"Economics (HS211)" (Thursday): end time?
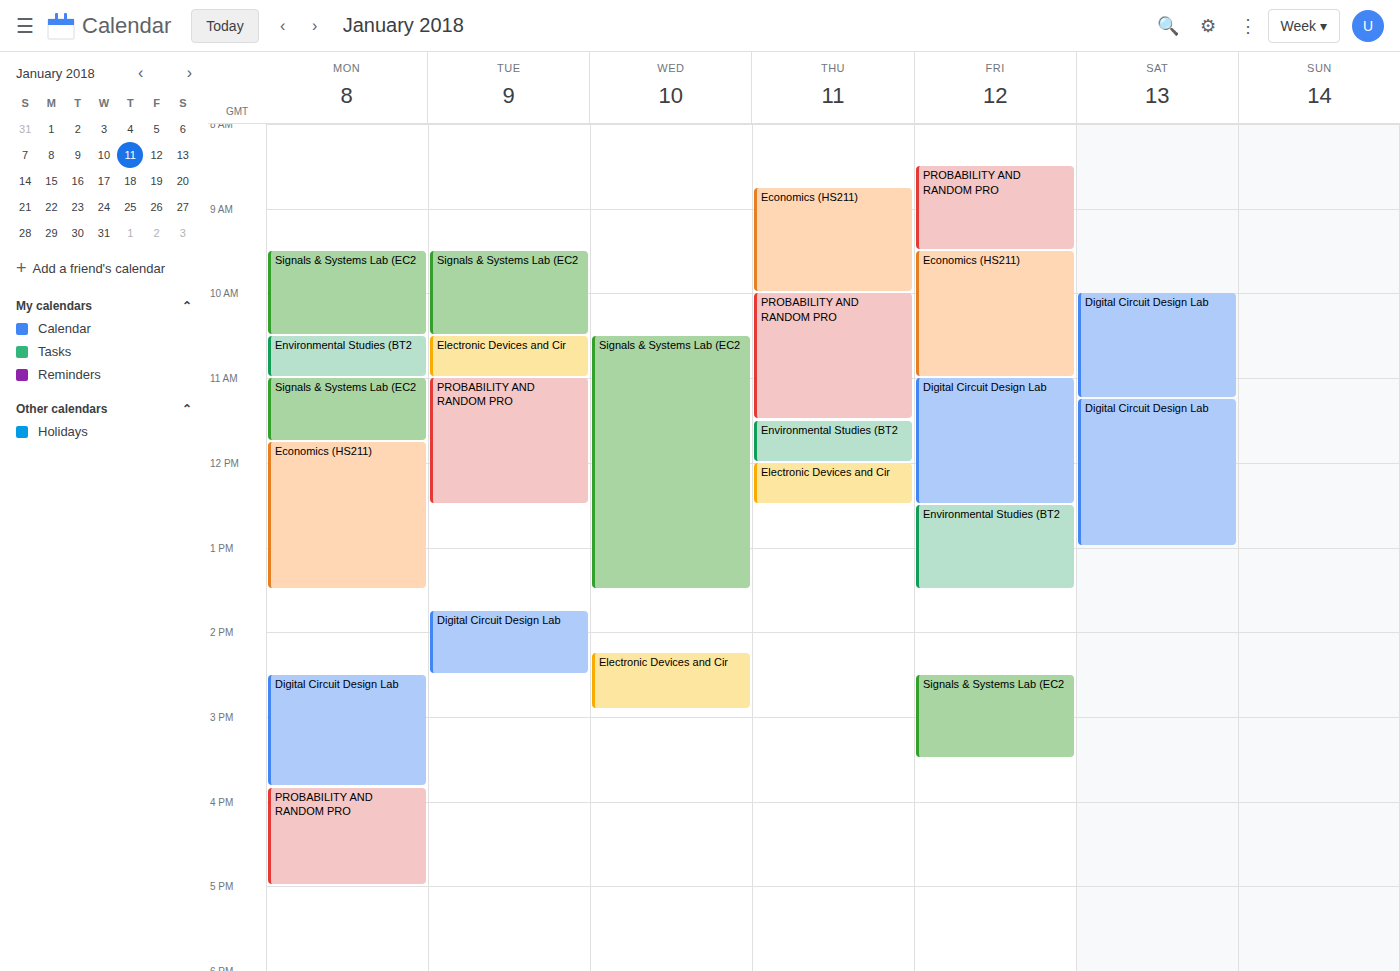
10:00